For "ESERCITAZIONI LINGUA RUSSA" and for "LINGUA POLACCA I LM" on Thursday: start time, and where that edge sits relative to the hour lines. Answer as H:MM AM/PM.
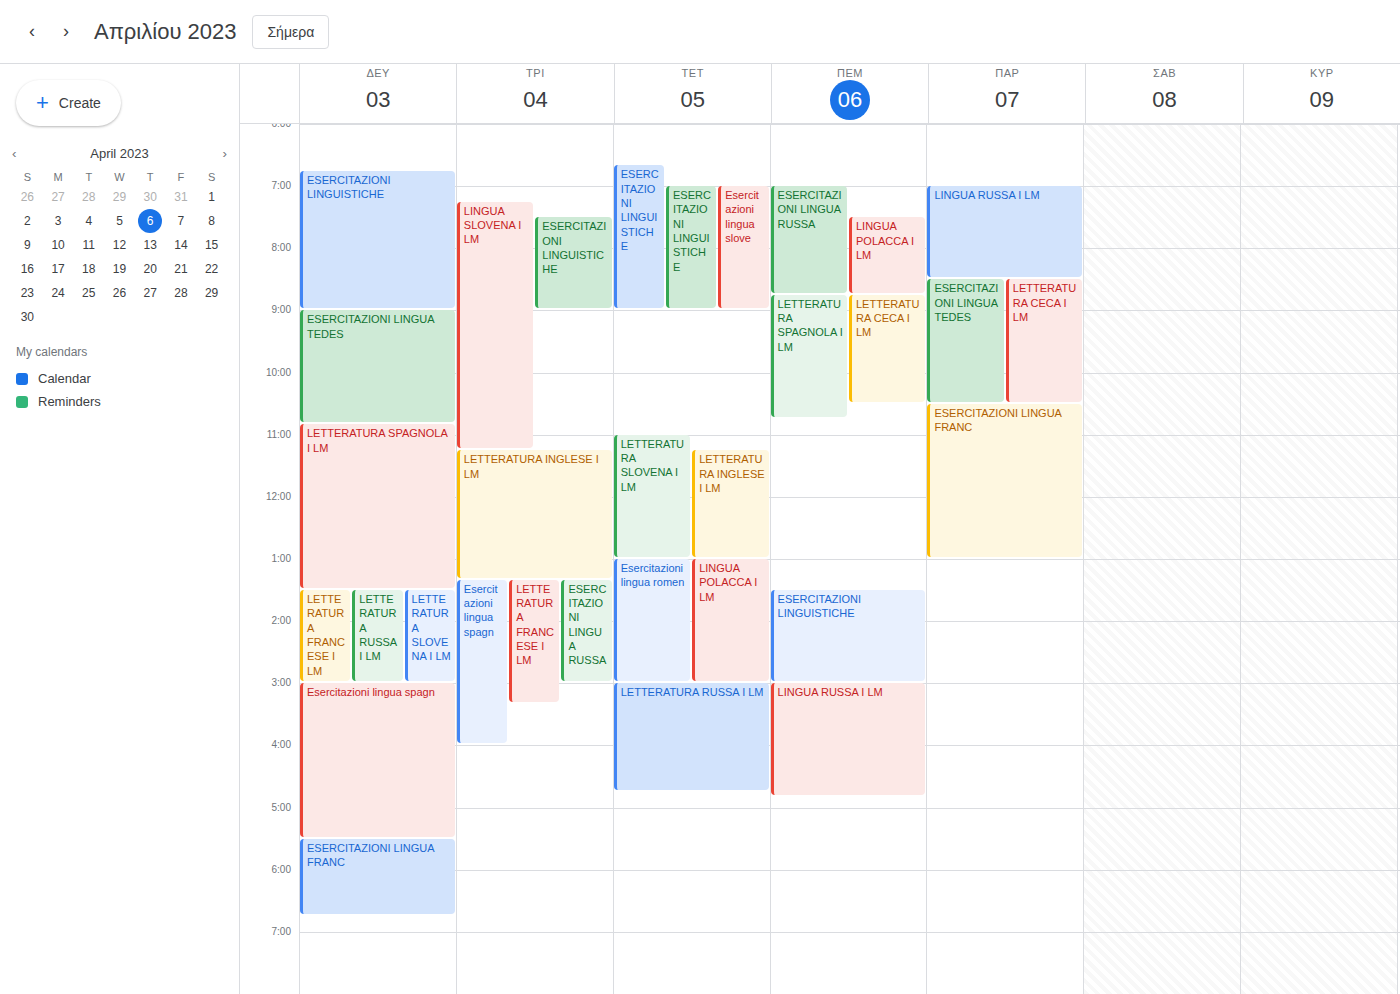
"ESERCITAZIONI LINGUA RUSSA": 7:00 AM, exactly on the 7 AM line. "LINGUA POLACCA I LM": 7:30 AM, halfway between the 7 AM and 8 AM lines.